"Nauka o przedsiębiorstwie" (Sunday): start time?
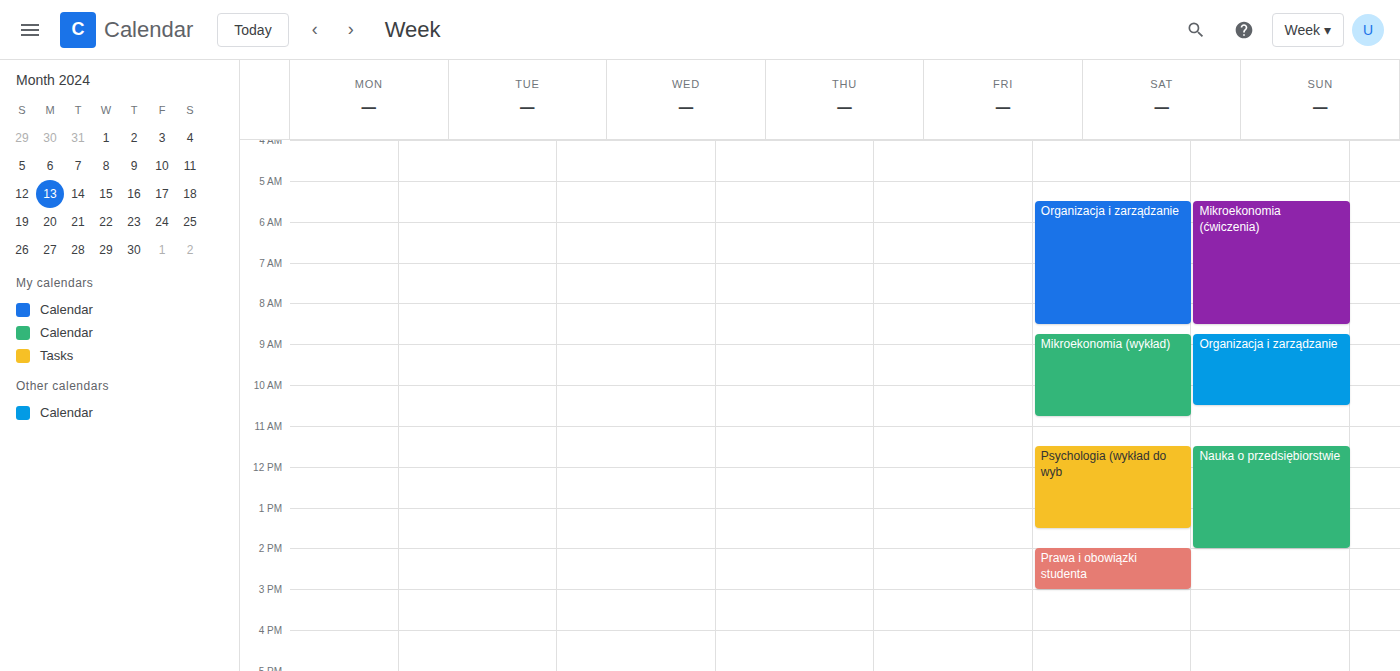
11:30 AM